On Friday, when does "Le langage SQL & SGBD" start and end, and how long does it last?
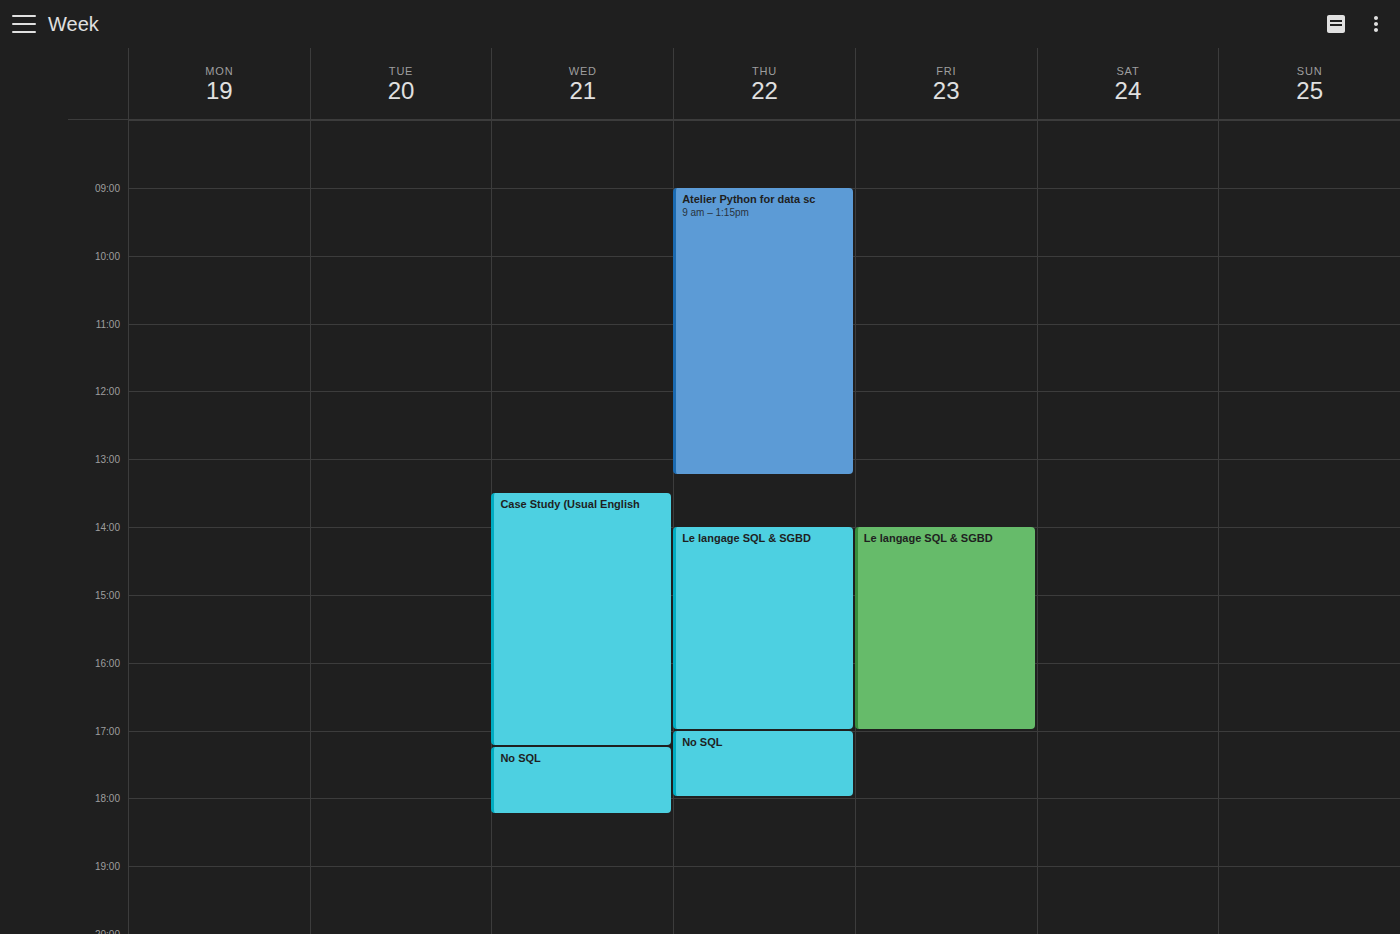
2:00 PM to 5:00 PM, 3 hours